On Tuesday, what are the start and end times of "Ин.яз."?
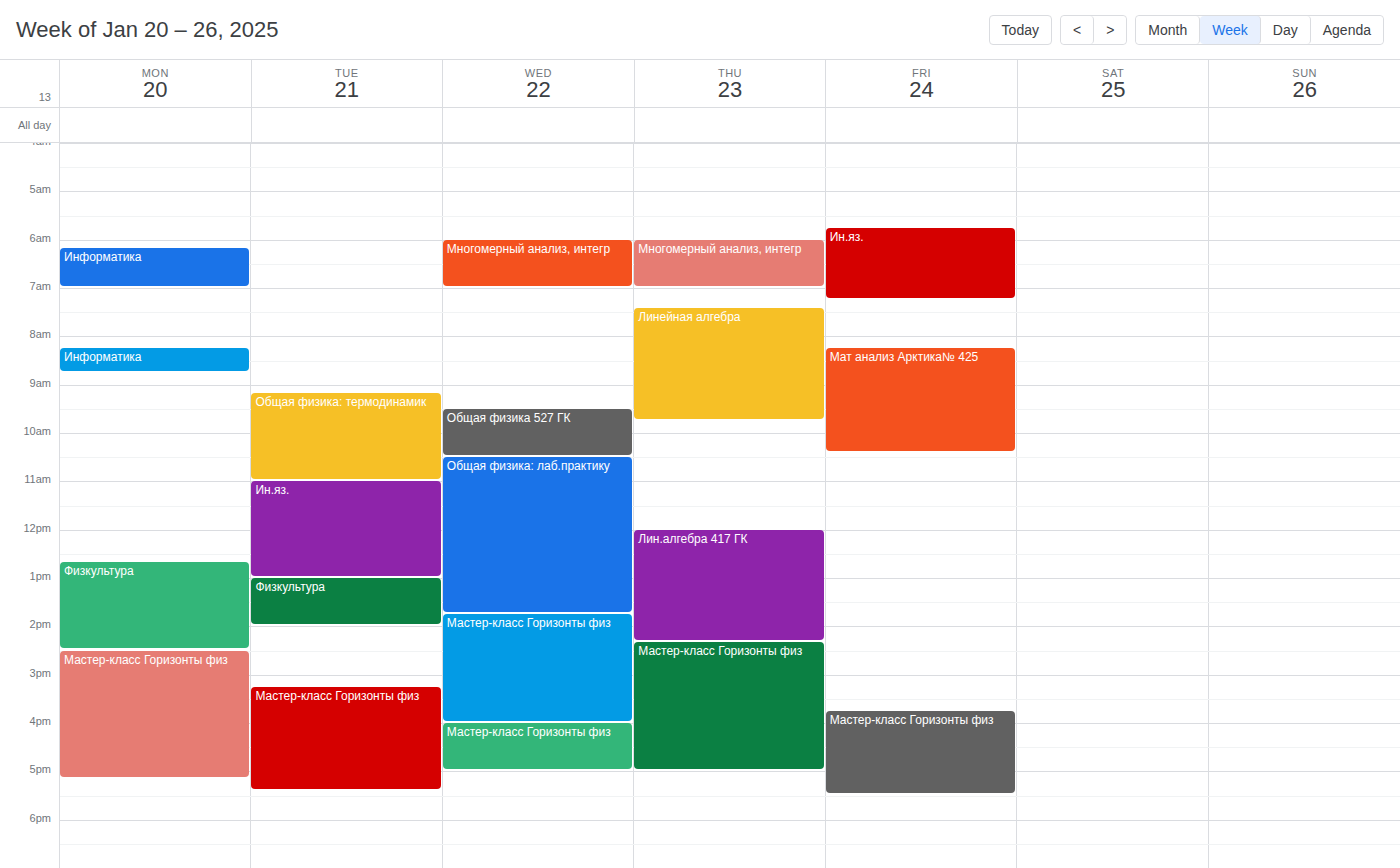
11:00 AM to 1:00 PM